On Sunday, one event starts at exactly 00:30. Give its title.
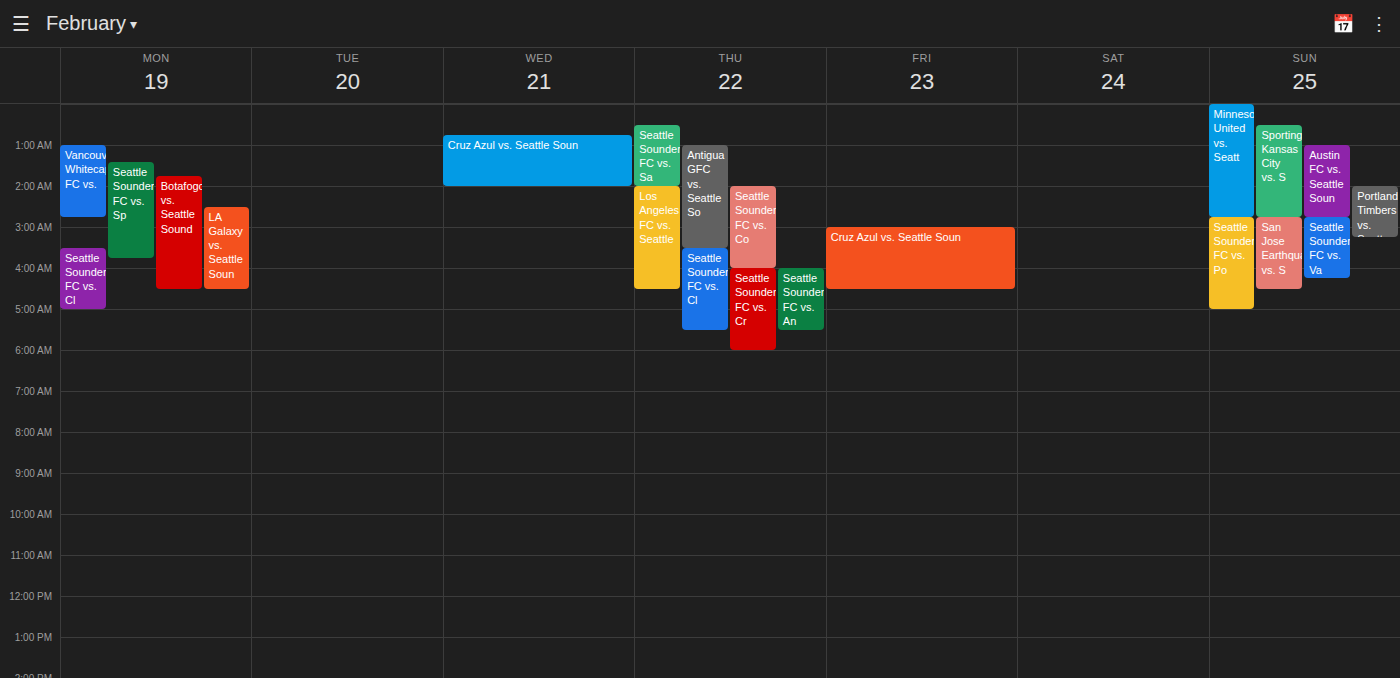
"Sporting Kansas City vs. S"